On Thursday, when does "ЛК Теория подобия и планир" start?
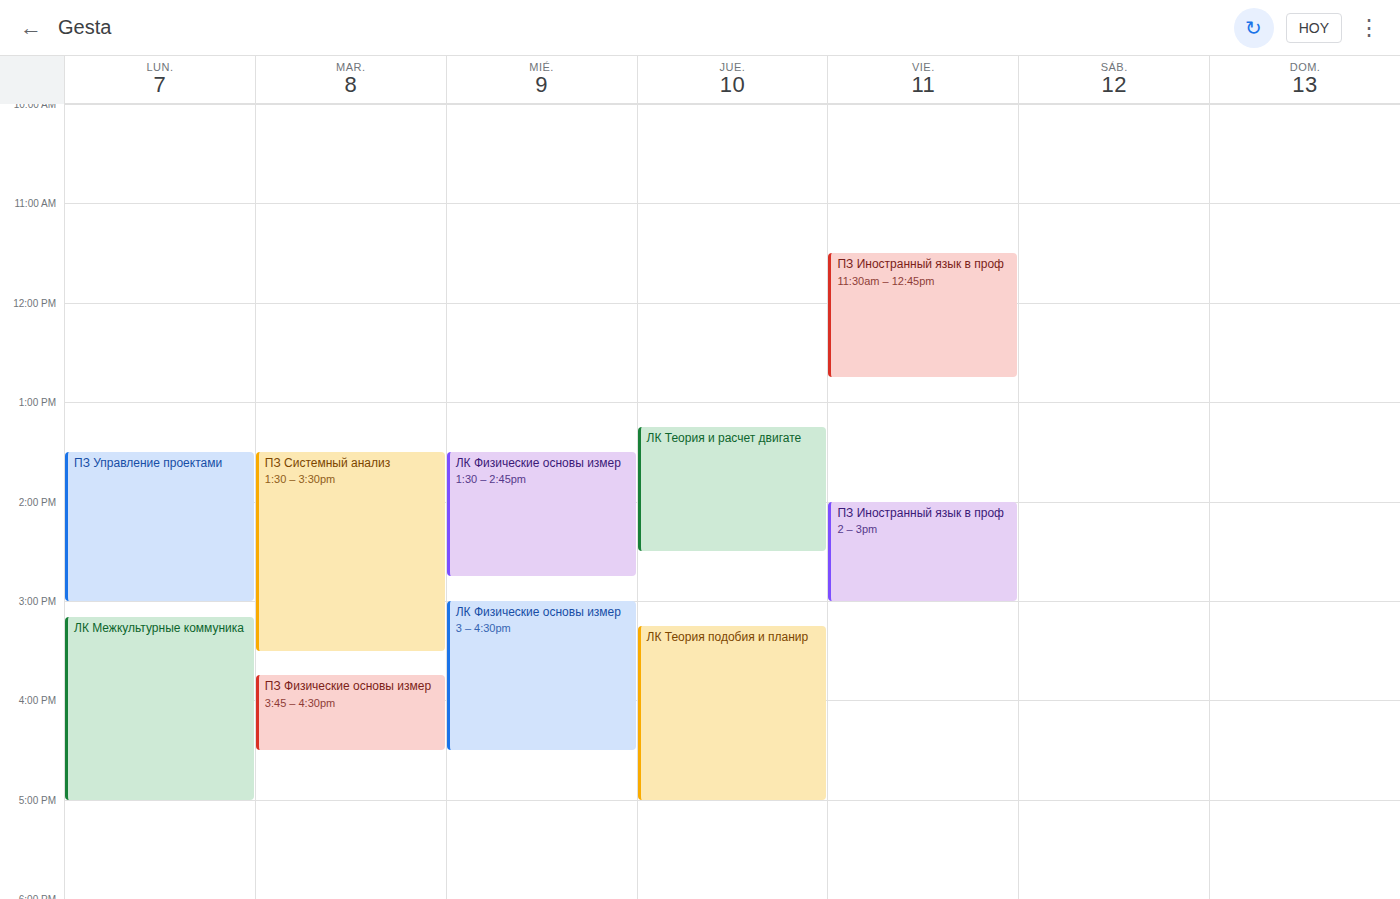
3:15 PM